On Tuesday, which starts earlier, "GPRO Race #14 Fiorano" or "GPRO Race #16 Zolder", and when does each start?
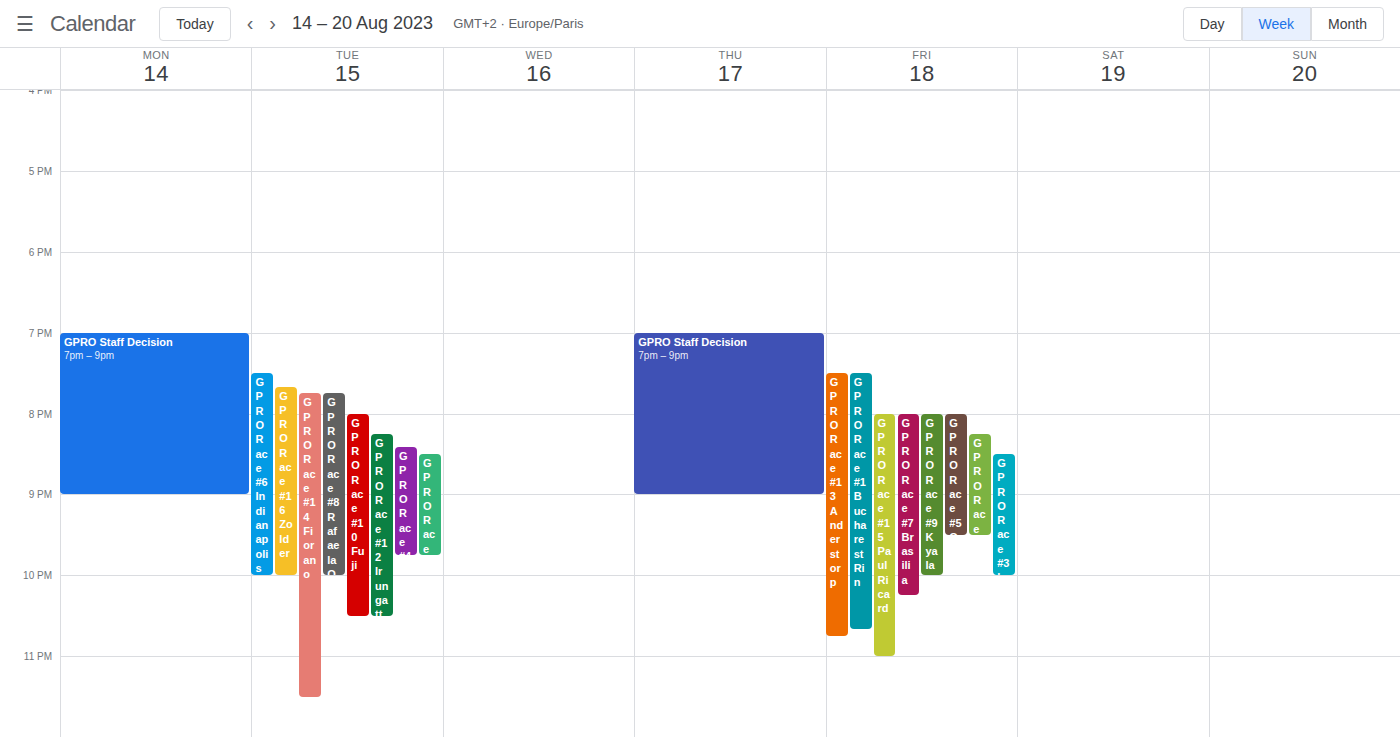
"GPRO Race #16 Zolder" 7:40 PM; "GPRO Race #14 Fiorano" 7:45 PM.